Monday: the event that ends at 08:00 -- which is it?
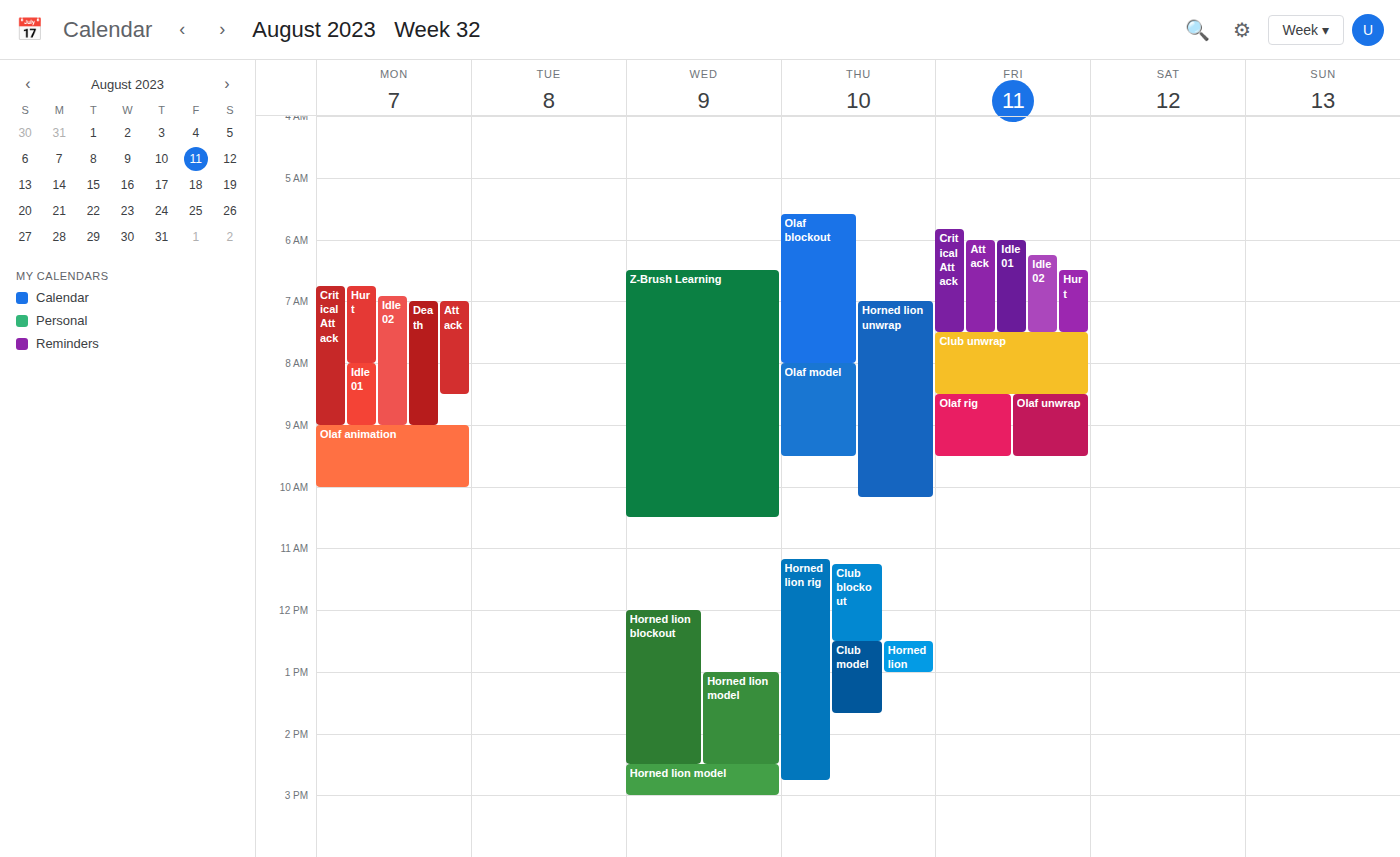
"Hurt"